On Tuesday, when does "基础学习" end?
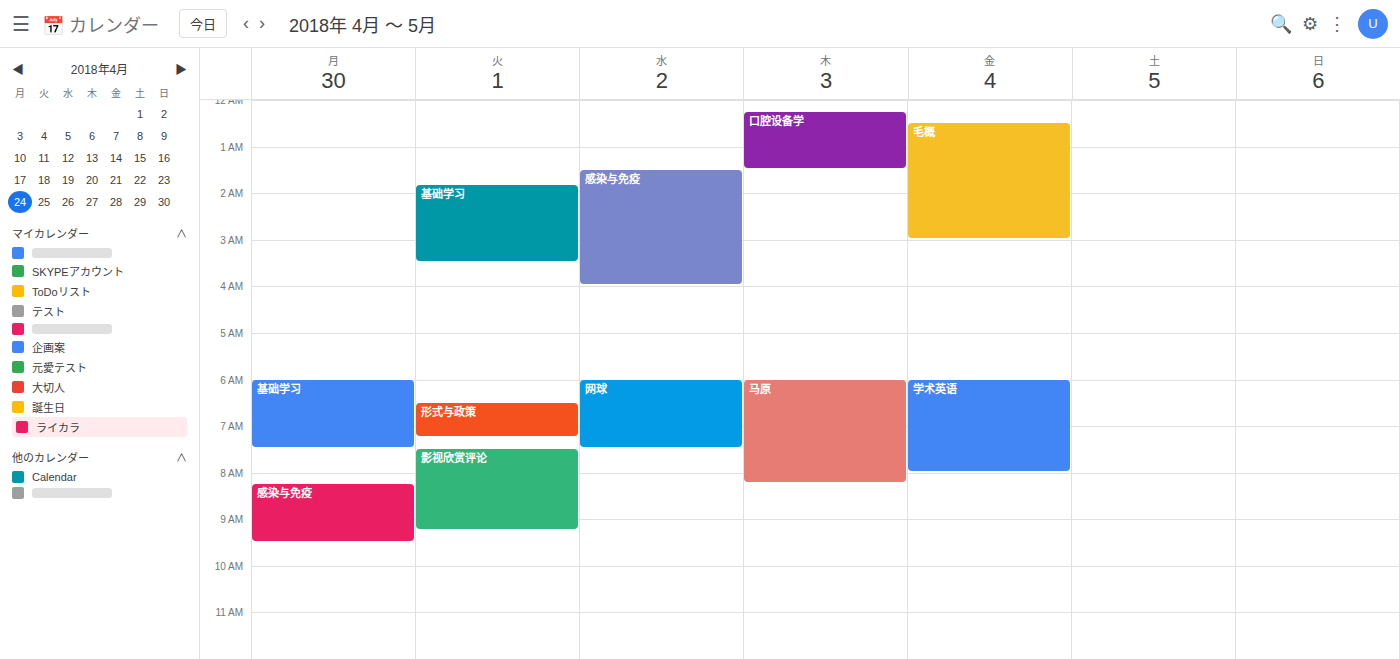
3:30 AM